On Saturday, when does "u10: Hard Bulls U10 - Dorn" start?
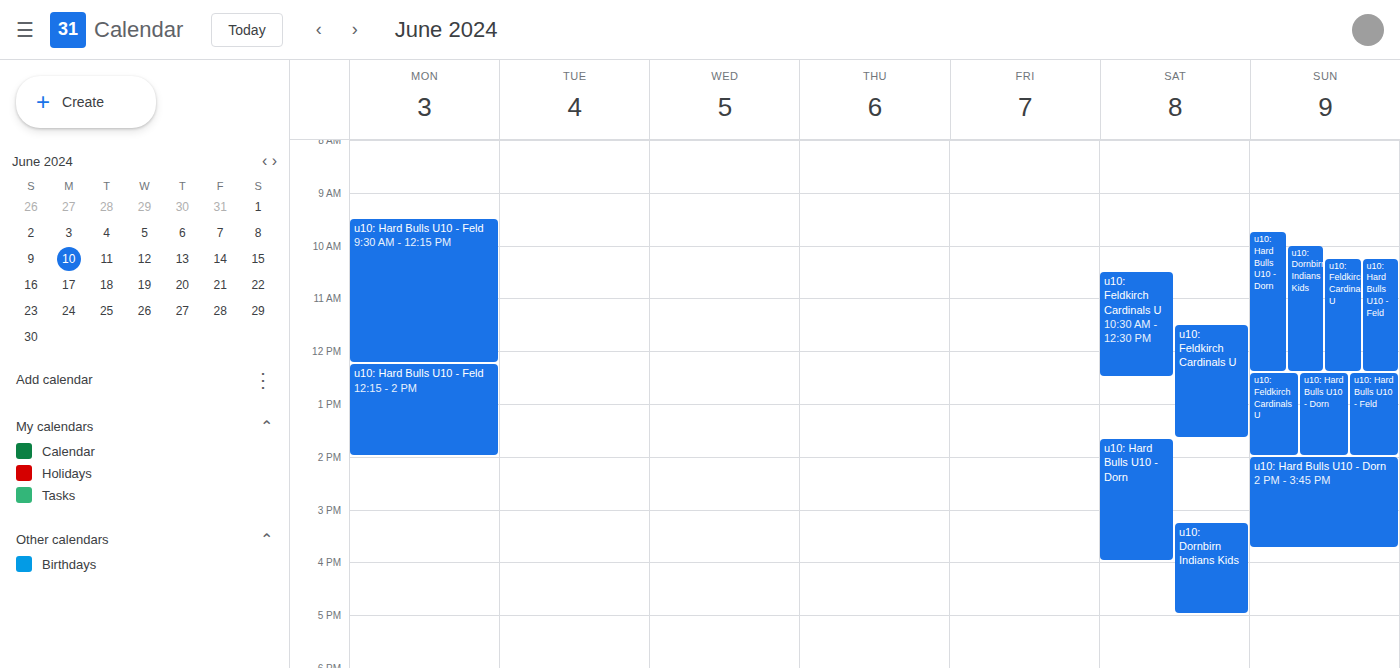
13:40